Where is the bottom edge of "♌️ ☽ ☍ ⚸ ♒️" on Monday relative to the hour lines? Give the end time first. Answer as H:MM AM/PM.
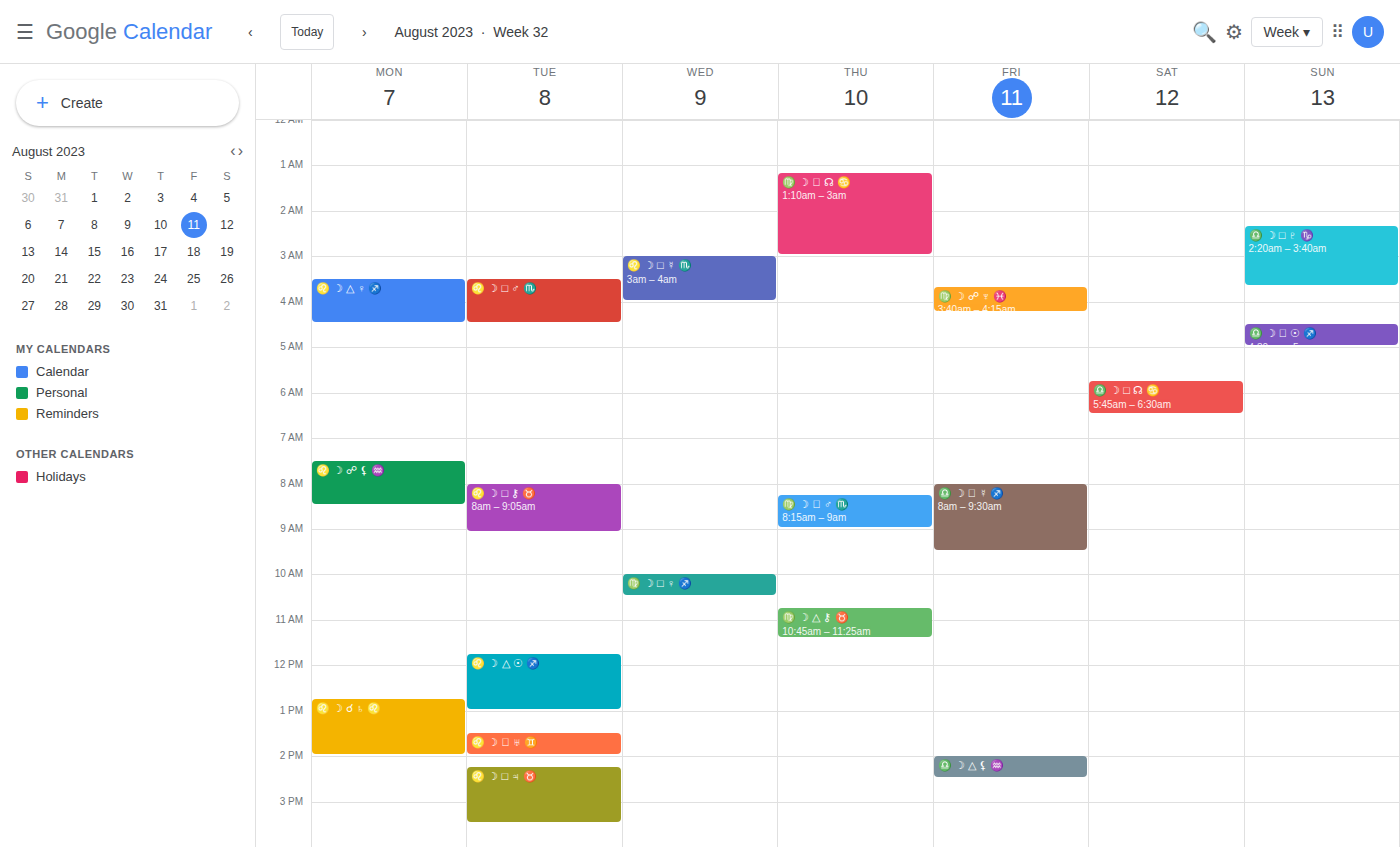
8:30 AM -- halfway between the 8 AM and 9 AM lines.